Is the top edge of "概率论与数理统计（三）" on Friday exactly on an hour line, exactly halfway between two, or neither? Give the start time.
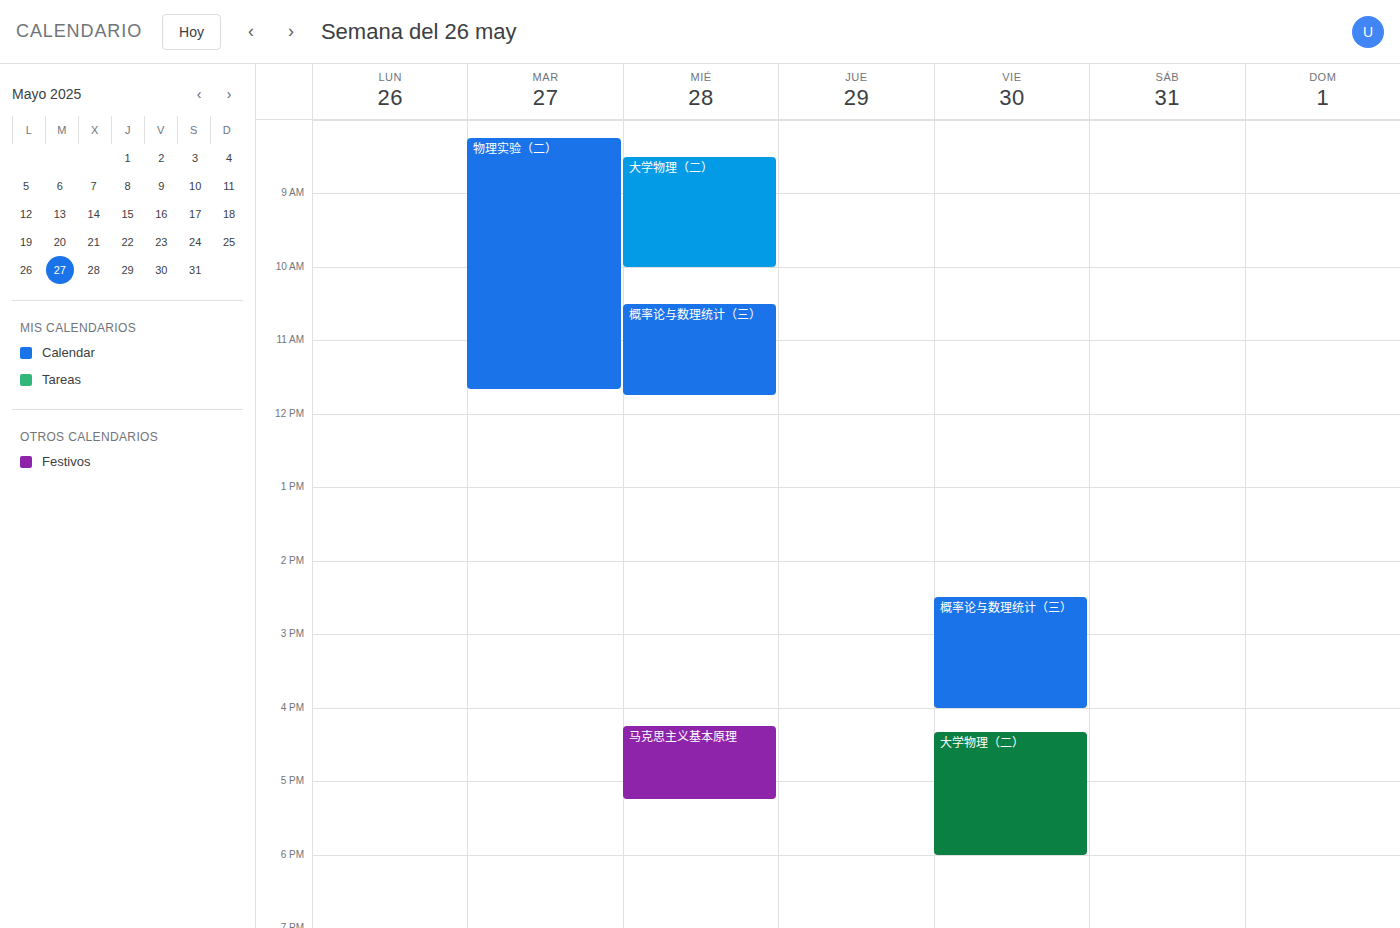
14:30 -- halfway between the 14:00 and 15:00 lines.